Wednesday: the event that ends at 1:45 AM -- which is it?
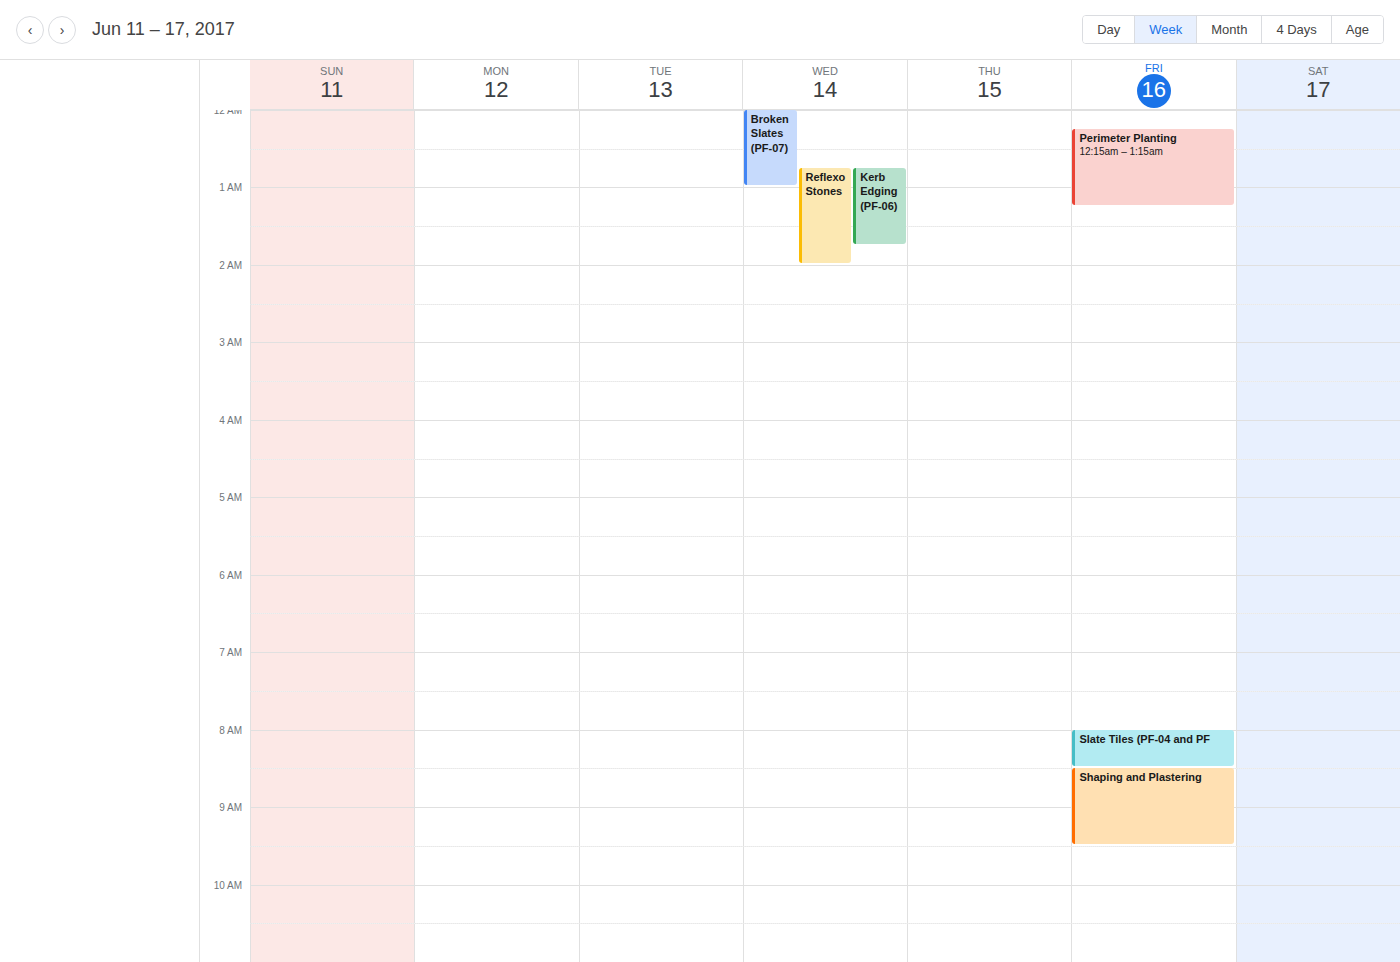
"Kerb Edging (PF-06)"